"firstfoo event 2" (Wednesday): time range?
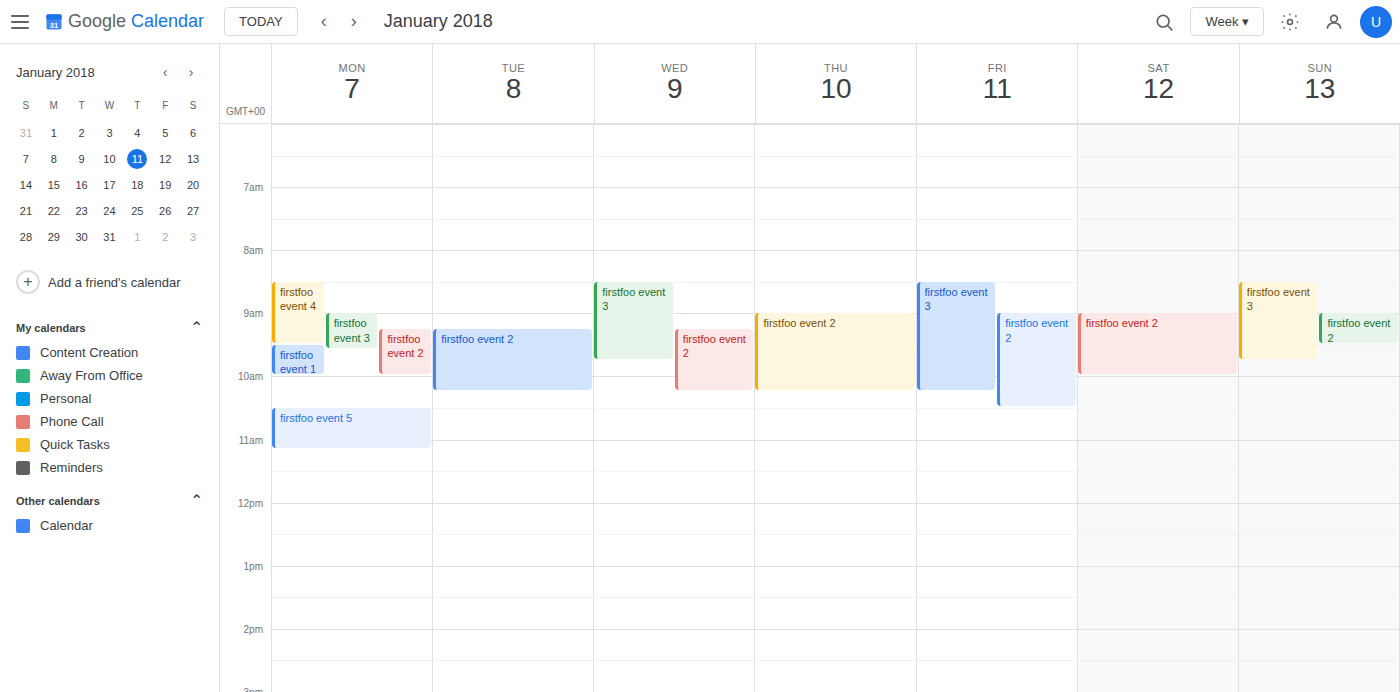
9:15 AM to 10:15 AM